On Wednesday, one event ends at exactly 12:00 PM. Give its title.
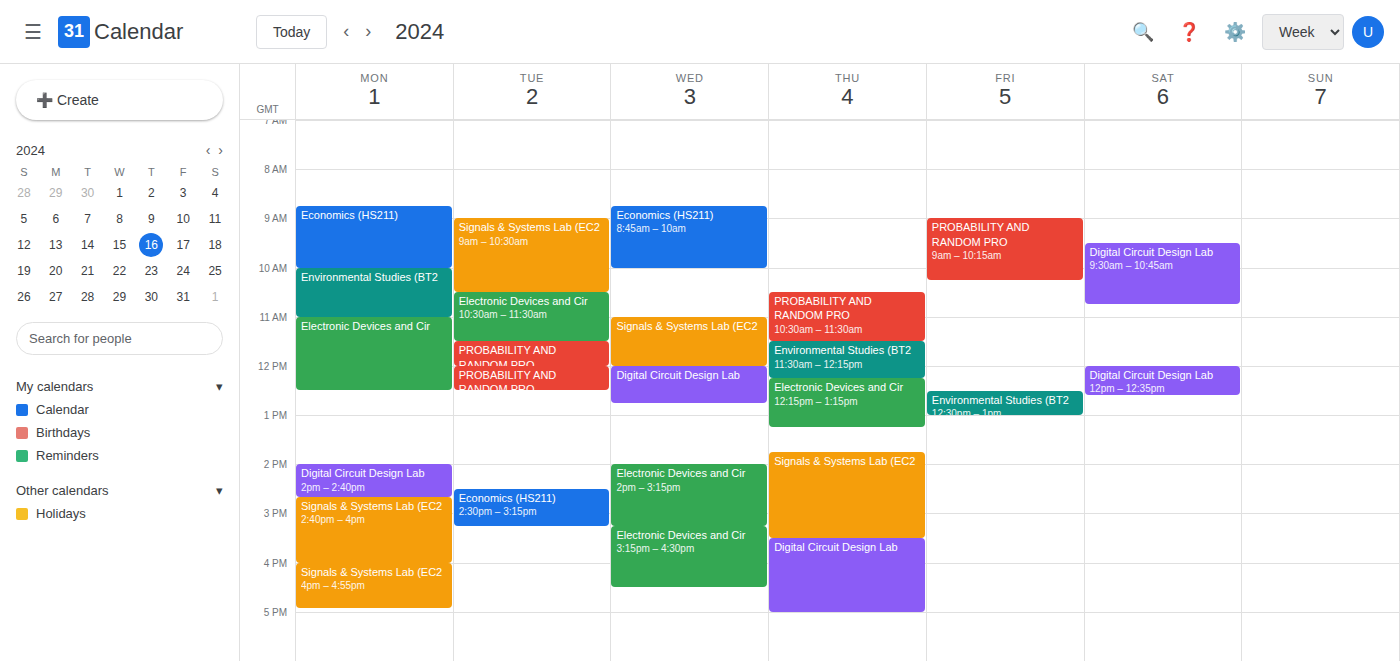
"Signals & Systems Lab (EC2"